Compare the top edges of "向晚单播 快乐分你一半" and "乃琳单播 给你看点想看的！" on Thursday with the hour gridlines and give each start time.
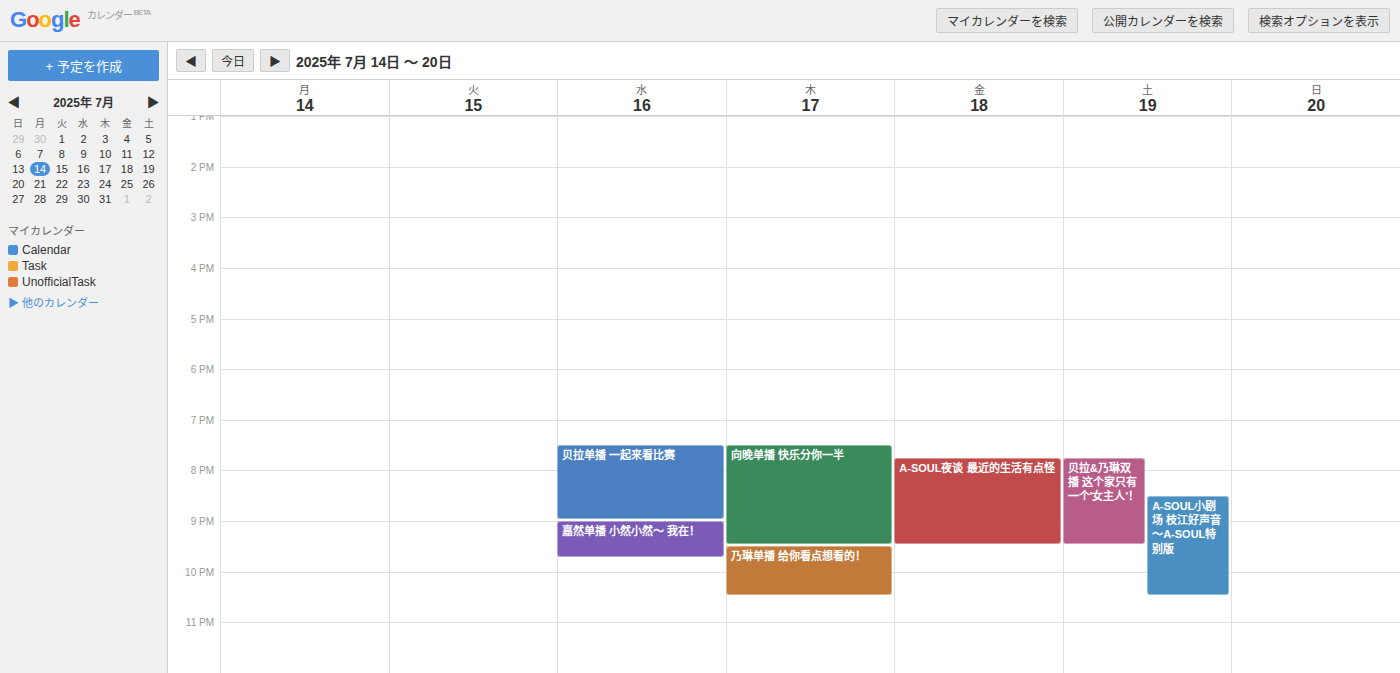
"向晚单播 快乐分你一半": 7:30 PM, halfway between the 7 PM and 8 PM lines. "乃琳单播 给你看点想看的！": 9:30 PM, halfway between the 9 PM and 10 PM lines.